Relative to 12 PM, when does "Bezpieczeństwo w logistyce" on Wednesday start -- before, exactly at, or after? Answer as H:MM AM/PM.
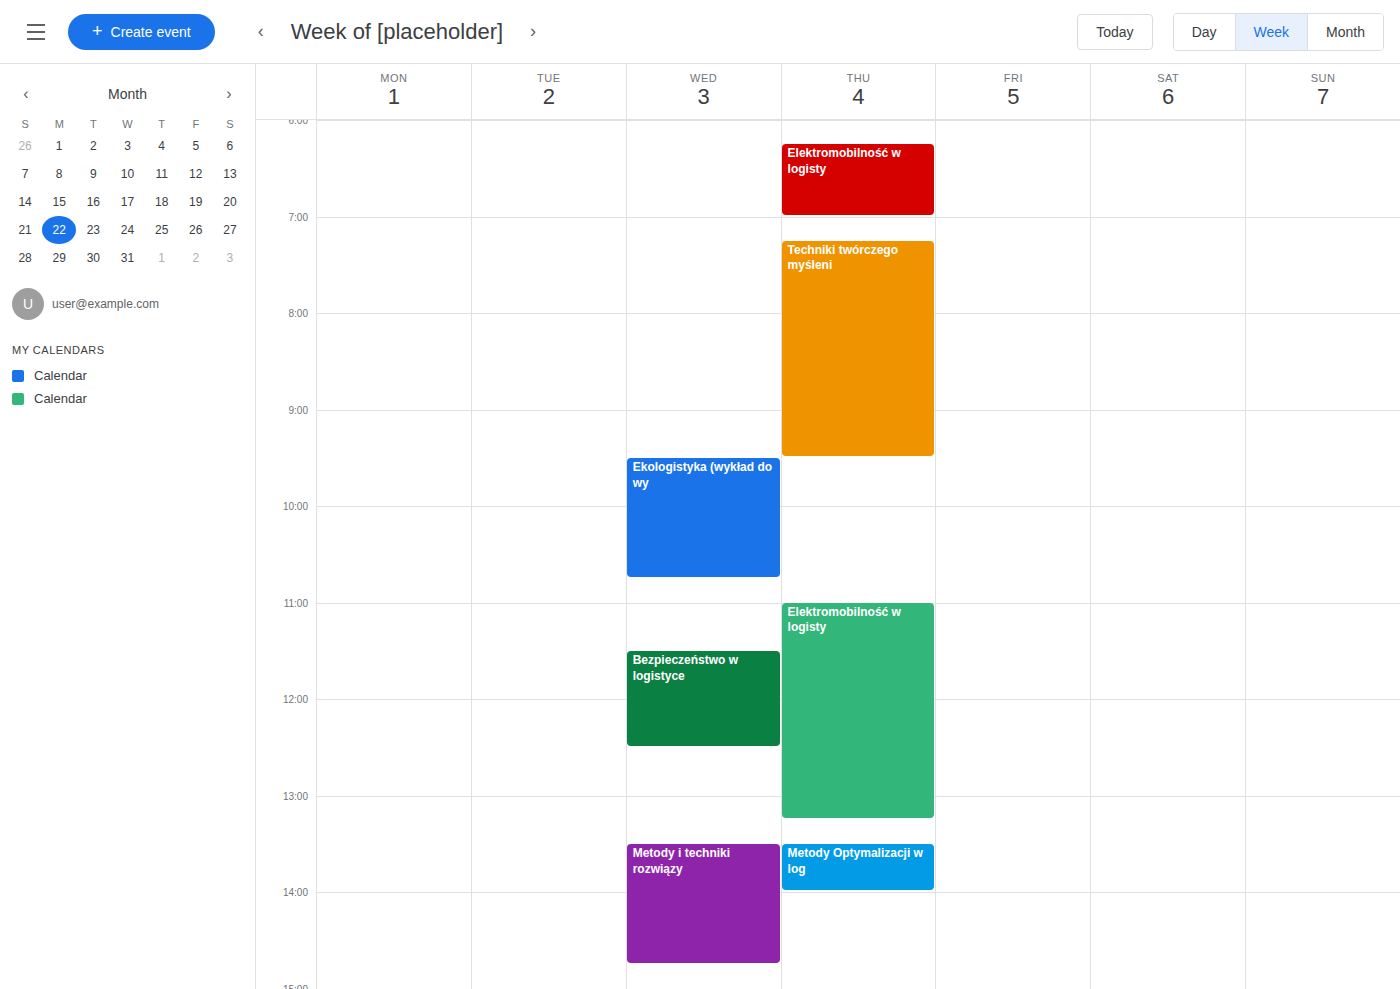
11:30 AM -- before 12 PM, 30 minutes above the 12 PM line.